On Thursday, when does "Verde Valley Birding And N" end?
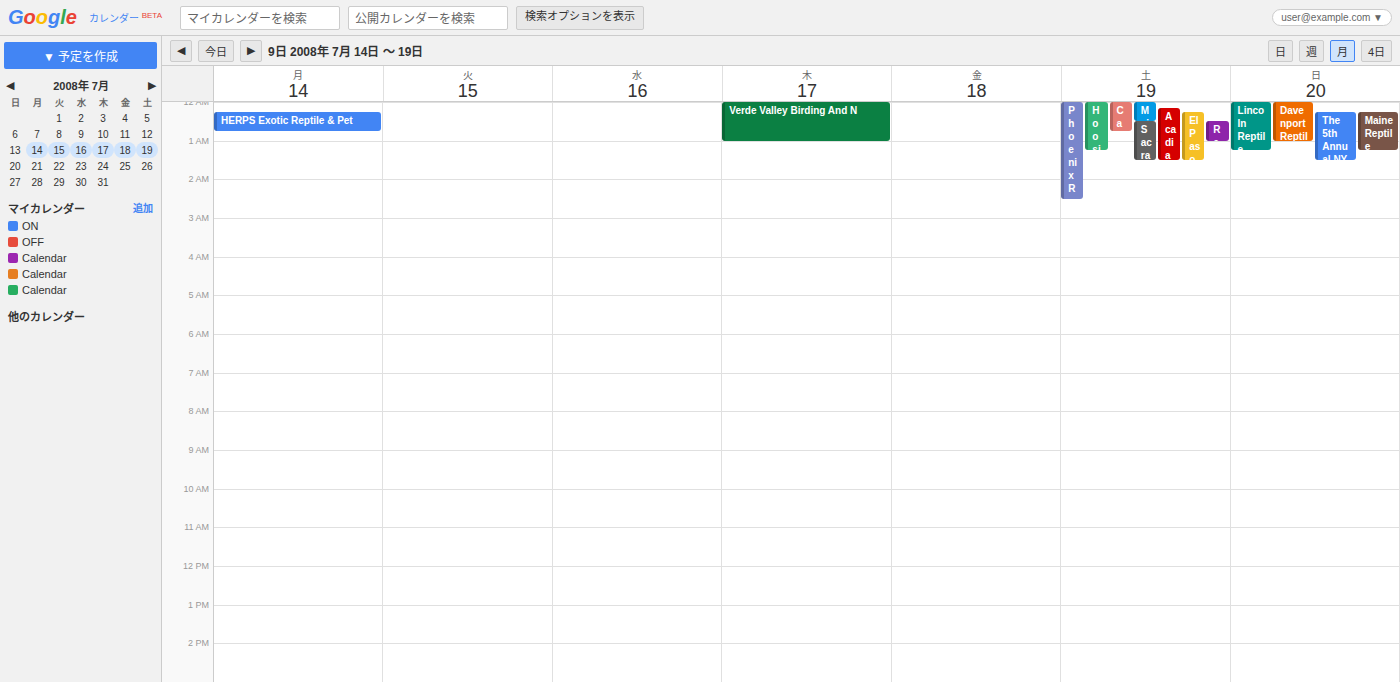
1:00 AM